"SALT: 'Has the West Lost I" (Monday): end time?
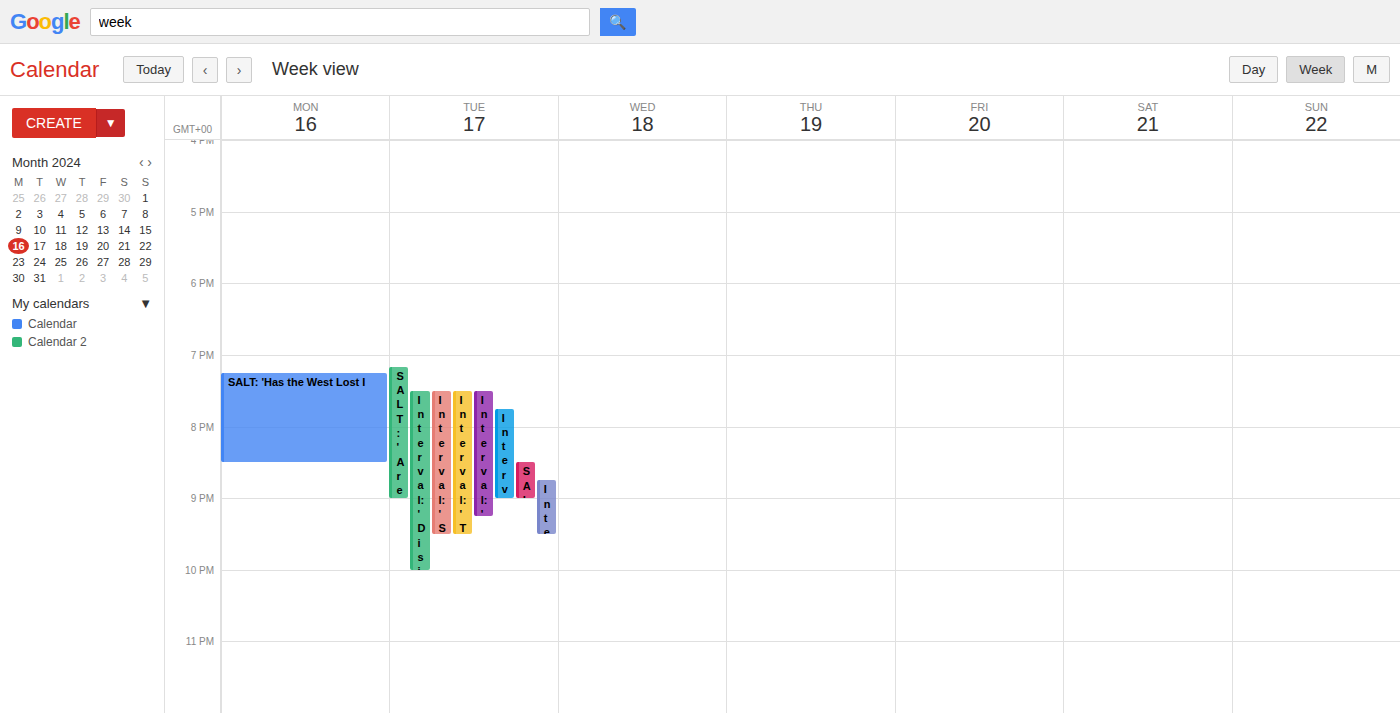
8:30 PM